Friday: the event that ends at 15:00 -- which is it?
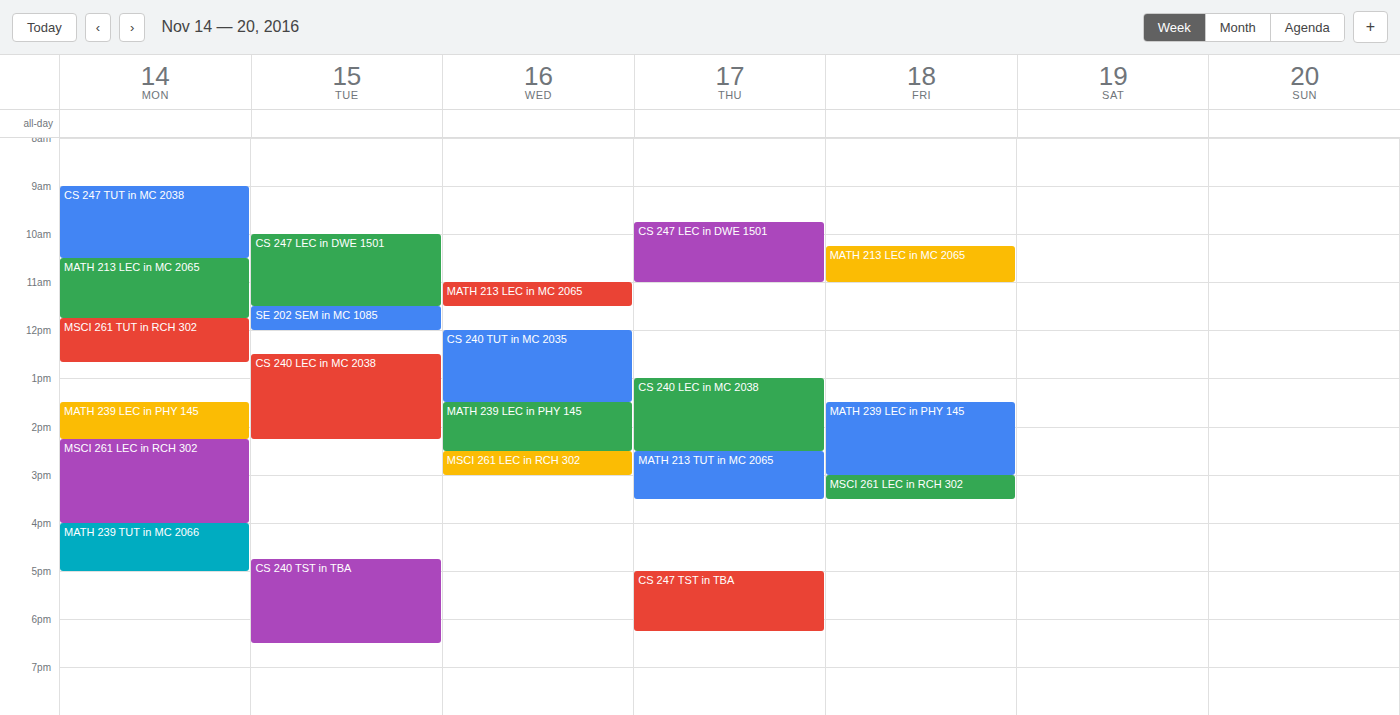
"MATH 239 LEC in PHY 145"